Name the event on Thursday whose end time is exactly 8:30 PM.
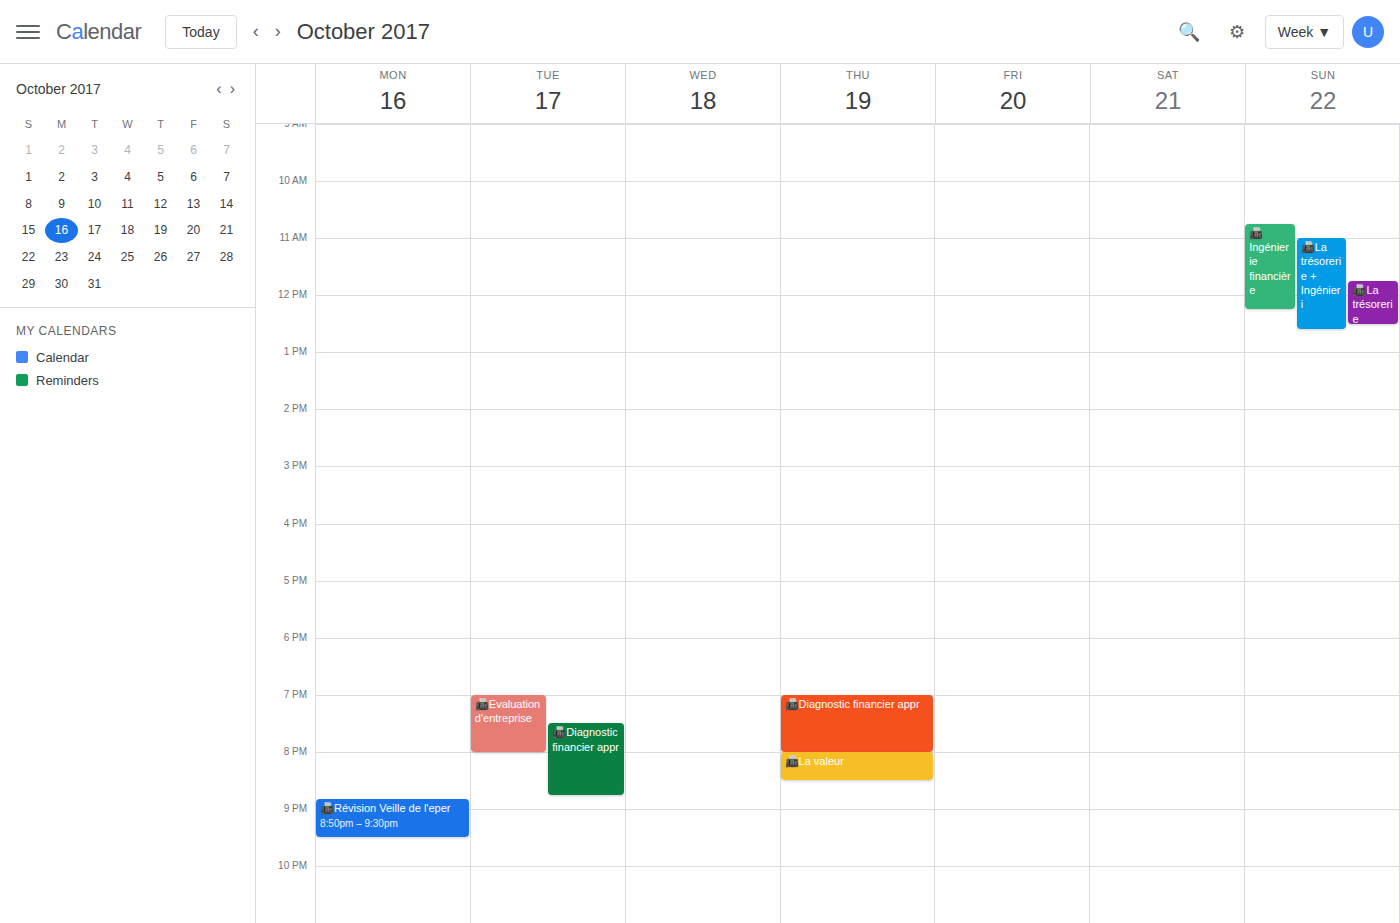
"📠La valeur"